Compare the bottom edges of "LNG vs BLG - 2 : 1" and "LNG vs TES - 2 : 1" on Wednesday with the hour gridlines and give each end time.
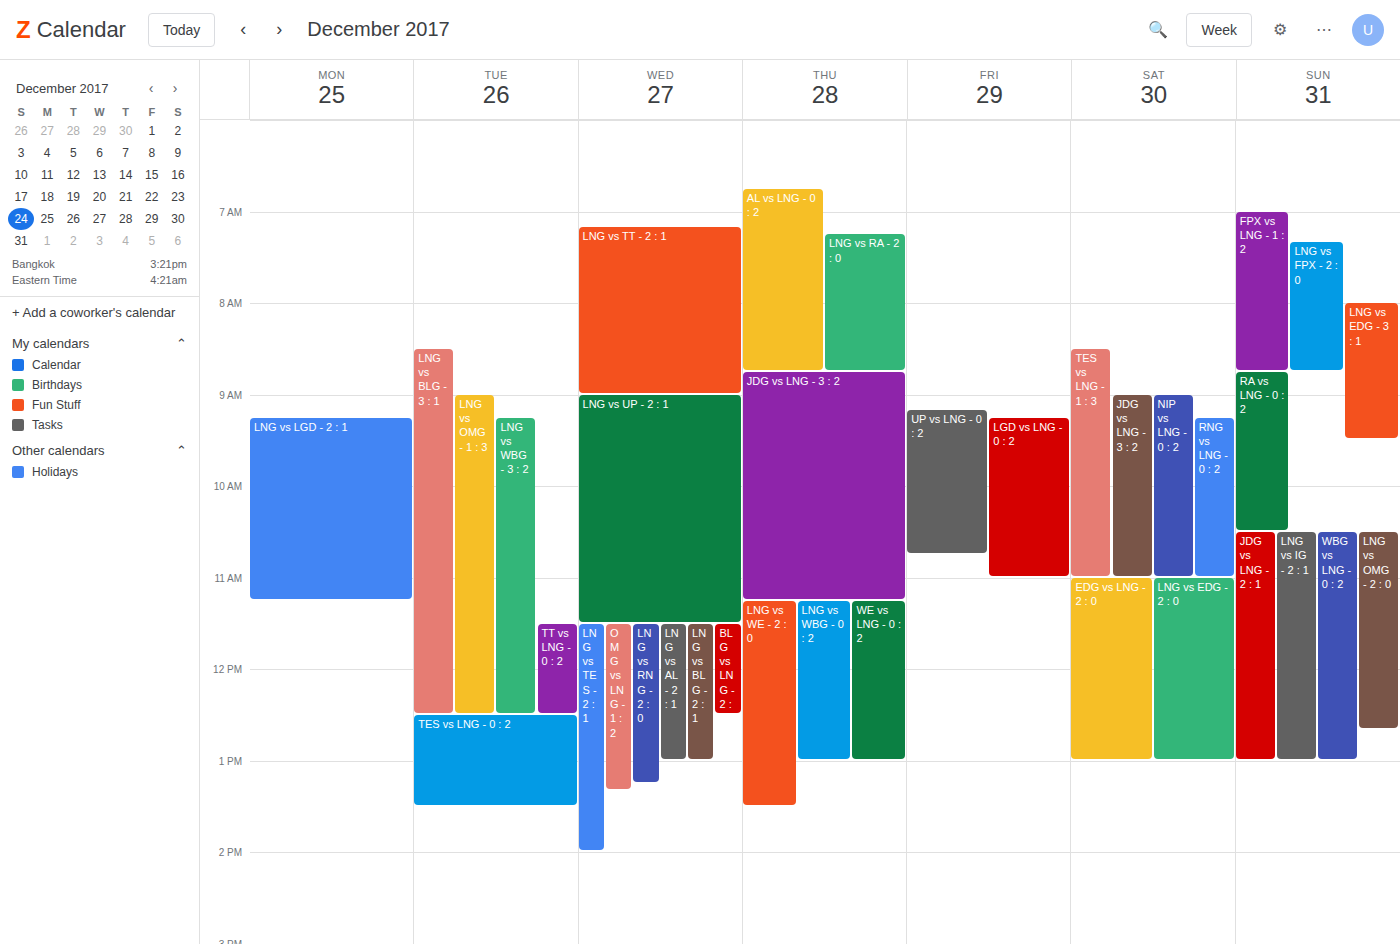
"LNG vs BLG - 2 : 1": 1:00 PM, exactly on the 1 PM line. "LNG vs TES - 2 : 1": 2:00 PM, exactly on the 2 PM line.